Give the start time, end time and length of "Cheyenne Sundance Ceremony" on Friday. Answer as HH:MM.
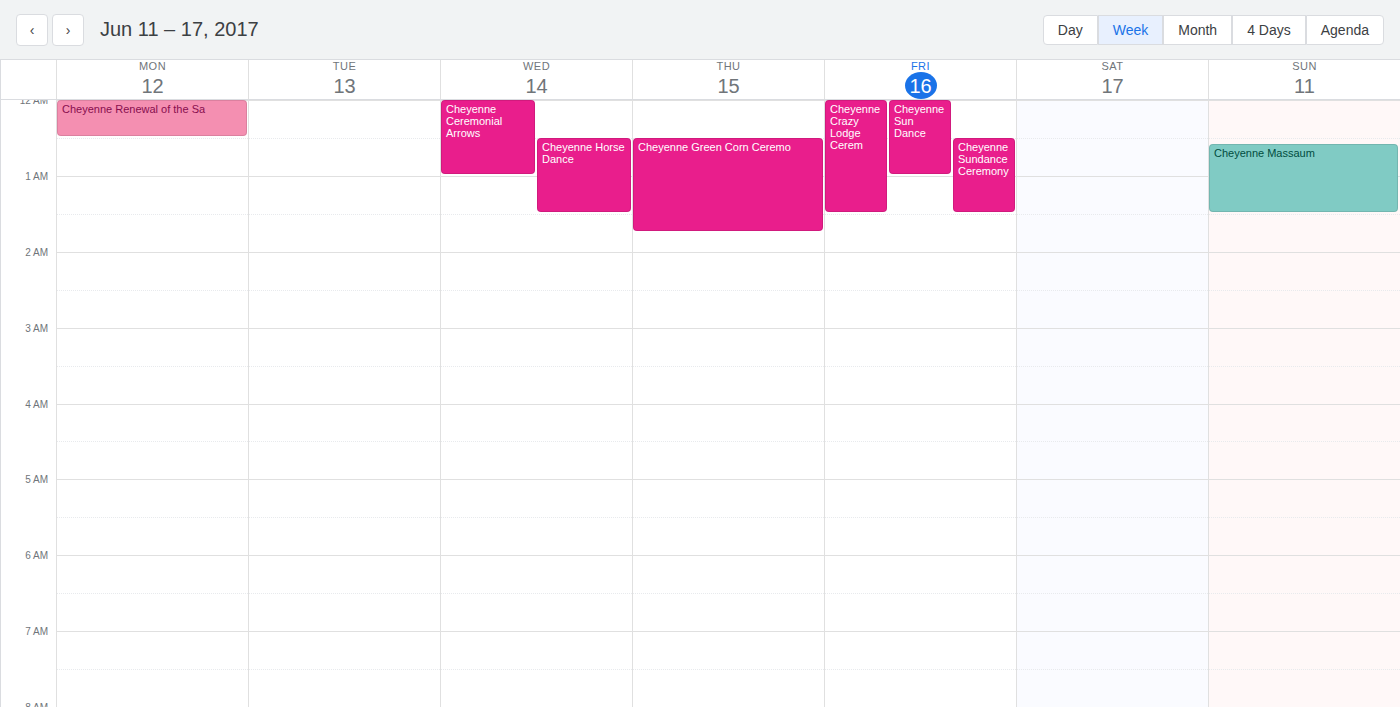
00:30 to 01:30, 1 hour